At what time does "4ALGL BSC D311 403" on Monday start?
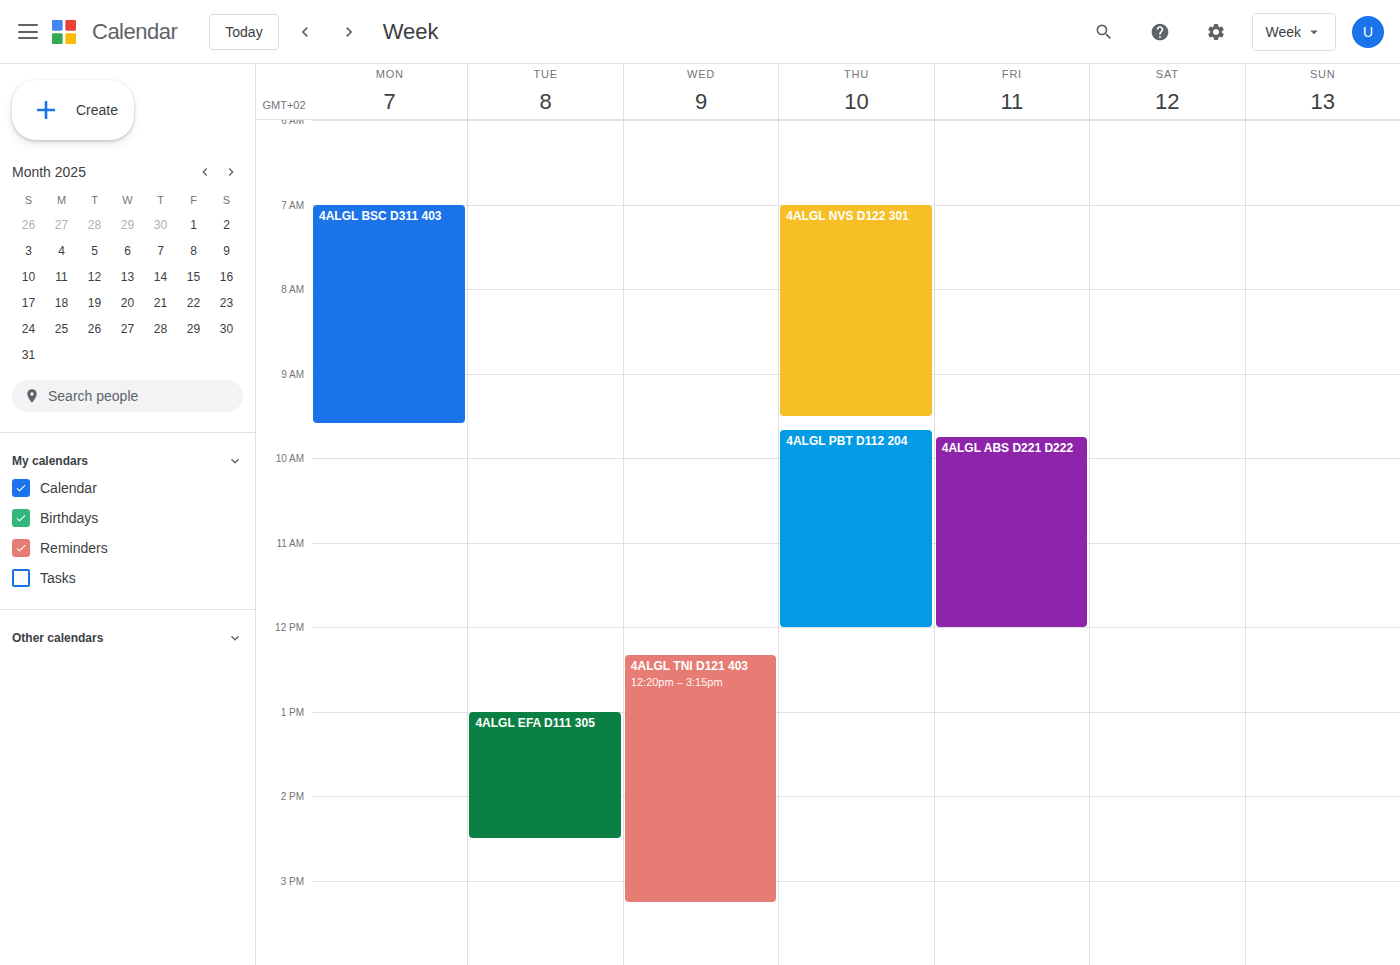
7:00 AM